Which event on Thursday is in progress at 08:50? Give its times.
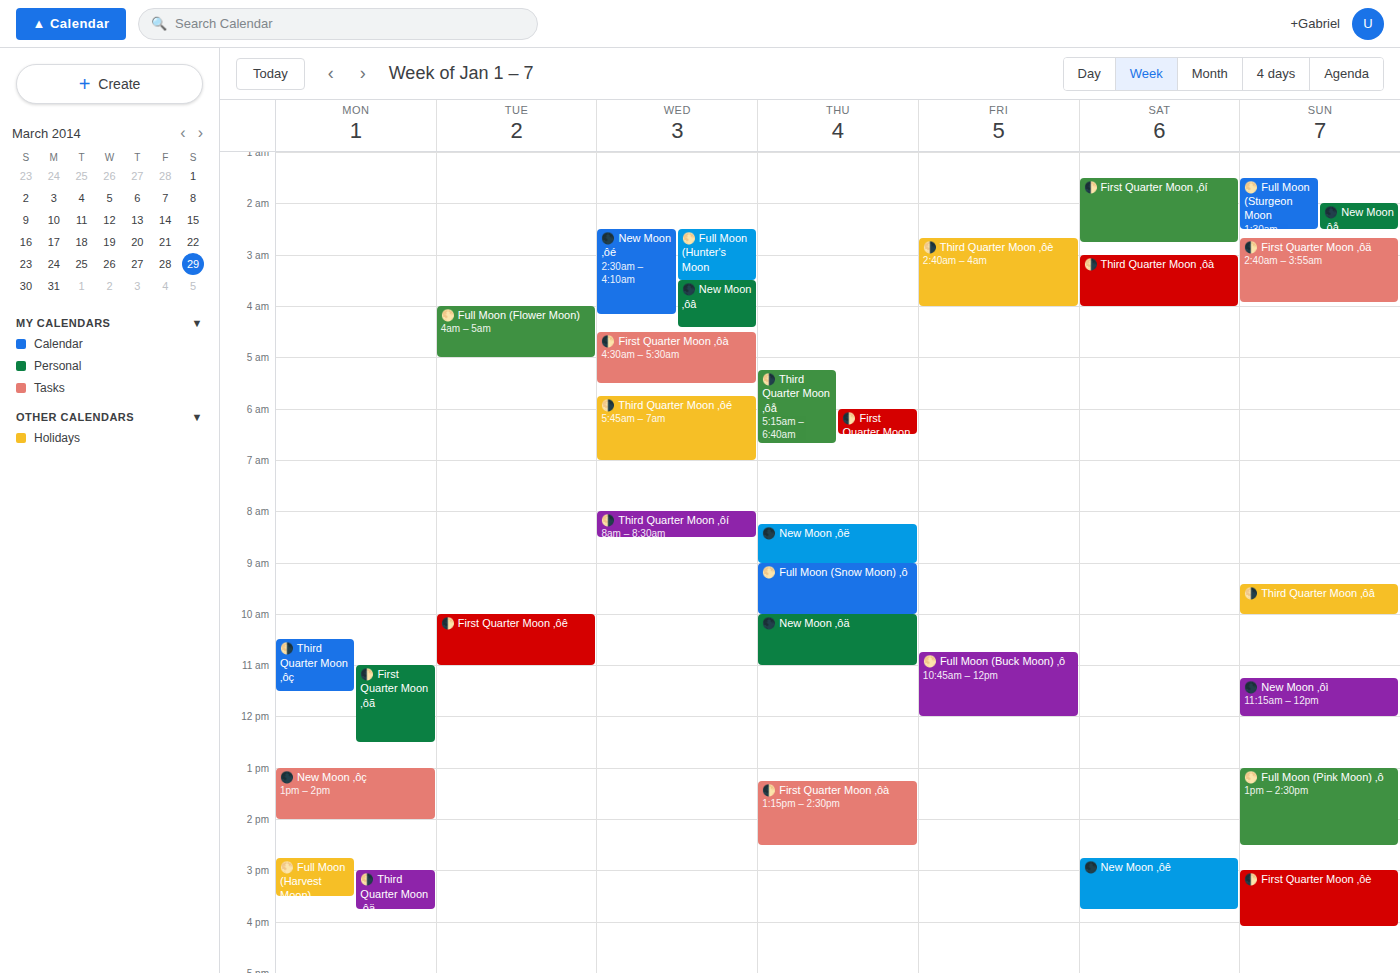
"🌑 New Moon ‚ôë", 08:15 to 09:00